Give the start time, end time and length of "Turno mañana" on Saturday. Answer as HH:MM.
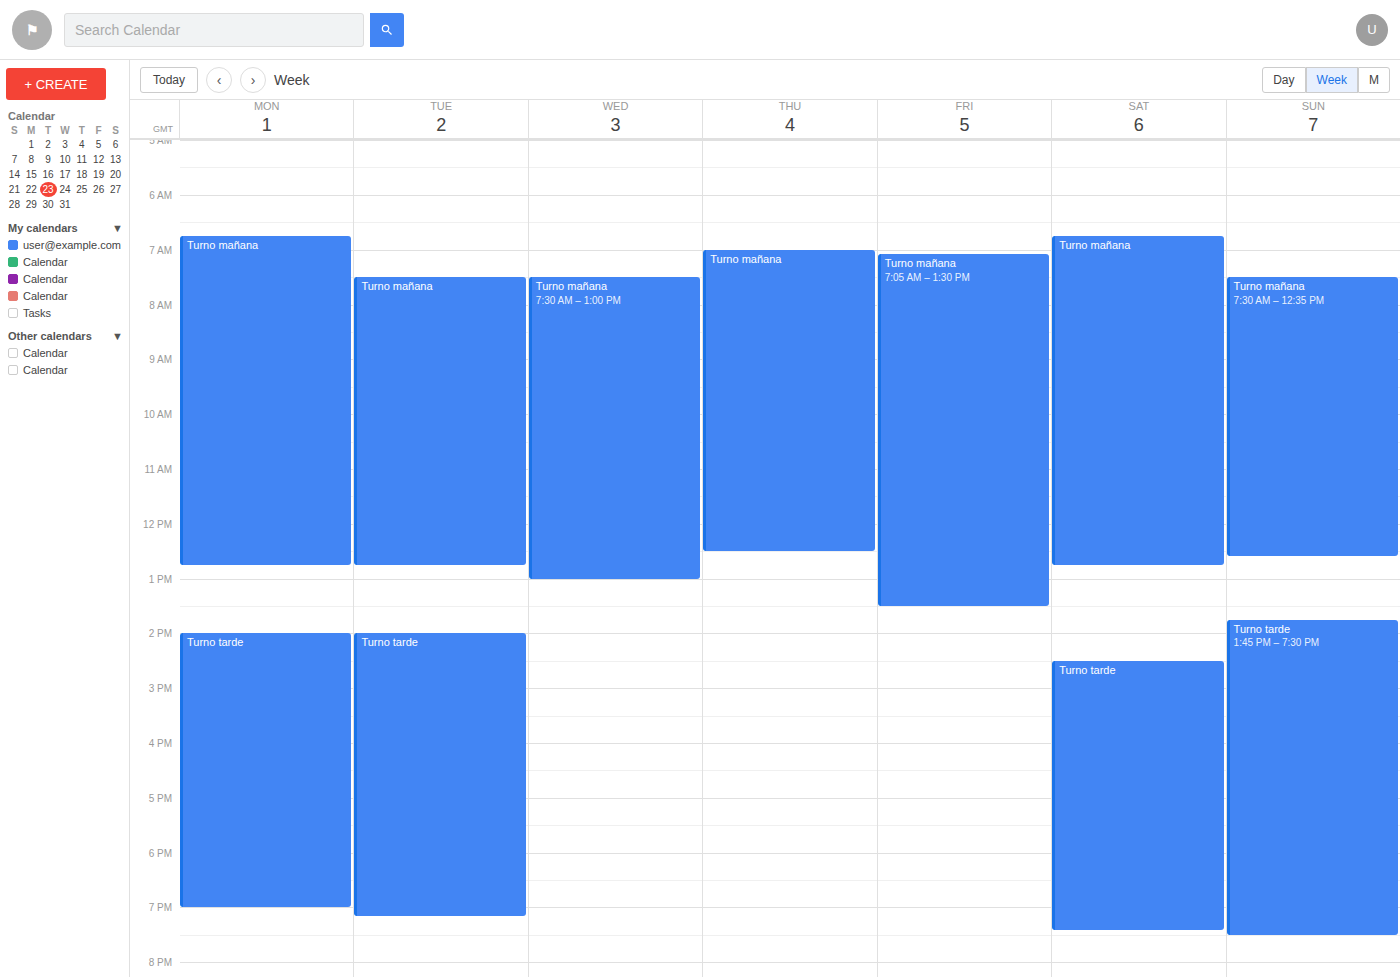
06:45 to 12:45, 6 hours